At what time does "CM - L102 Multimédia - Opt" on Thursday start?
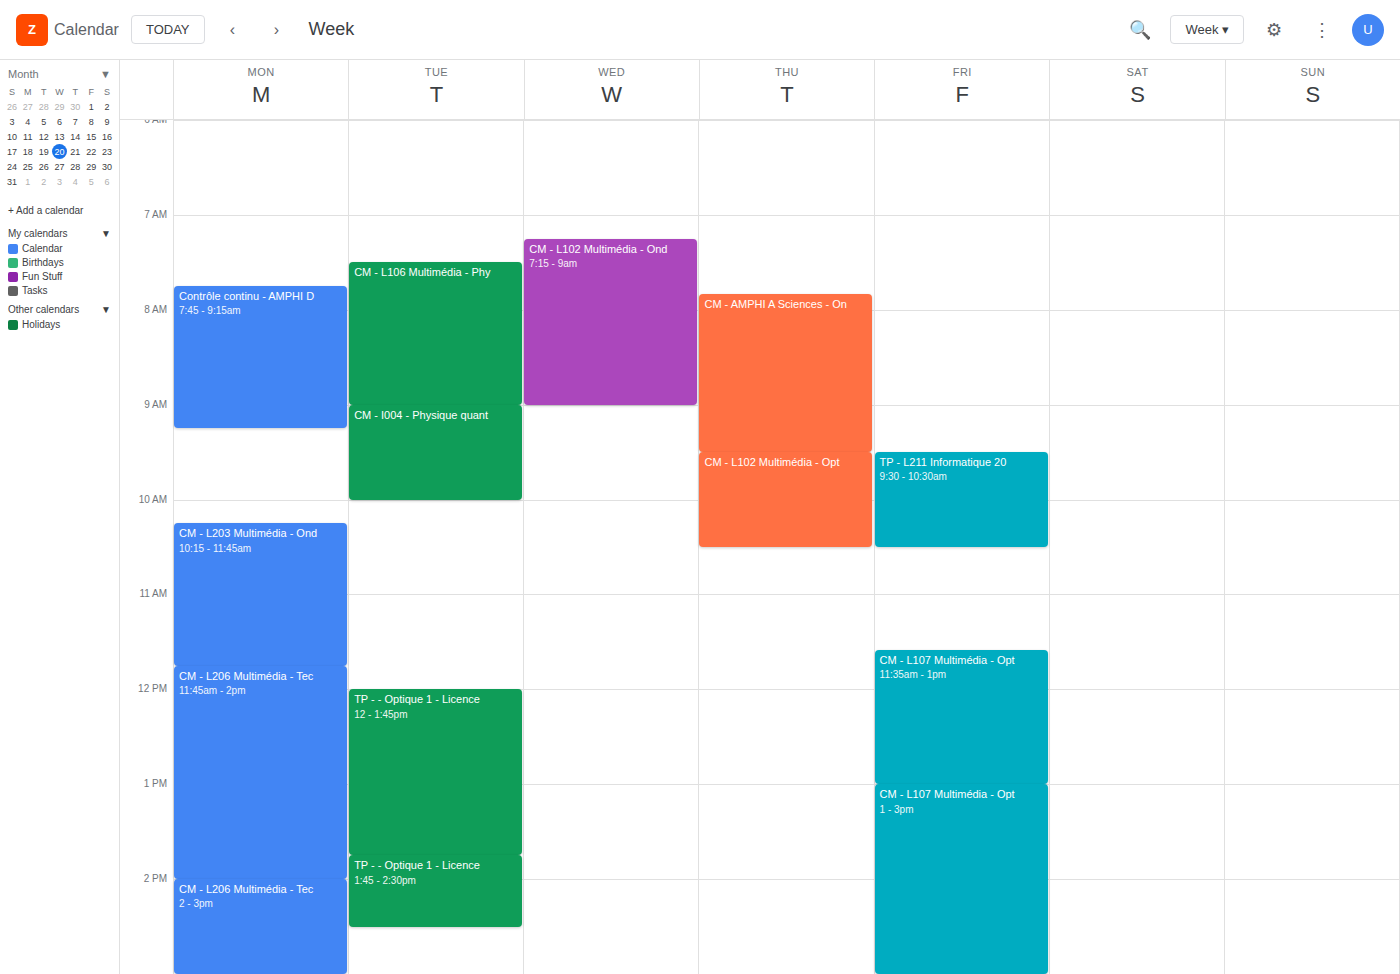
9:30 AM